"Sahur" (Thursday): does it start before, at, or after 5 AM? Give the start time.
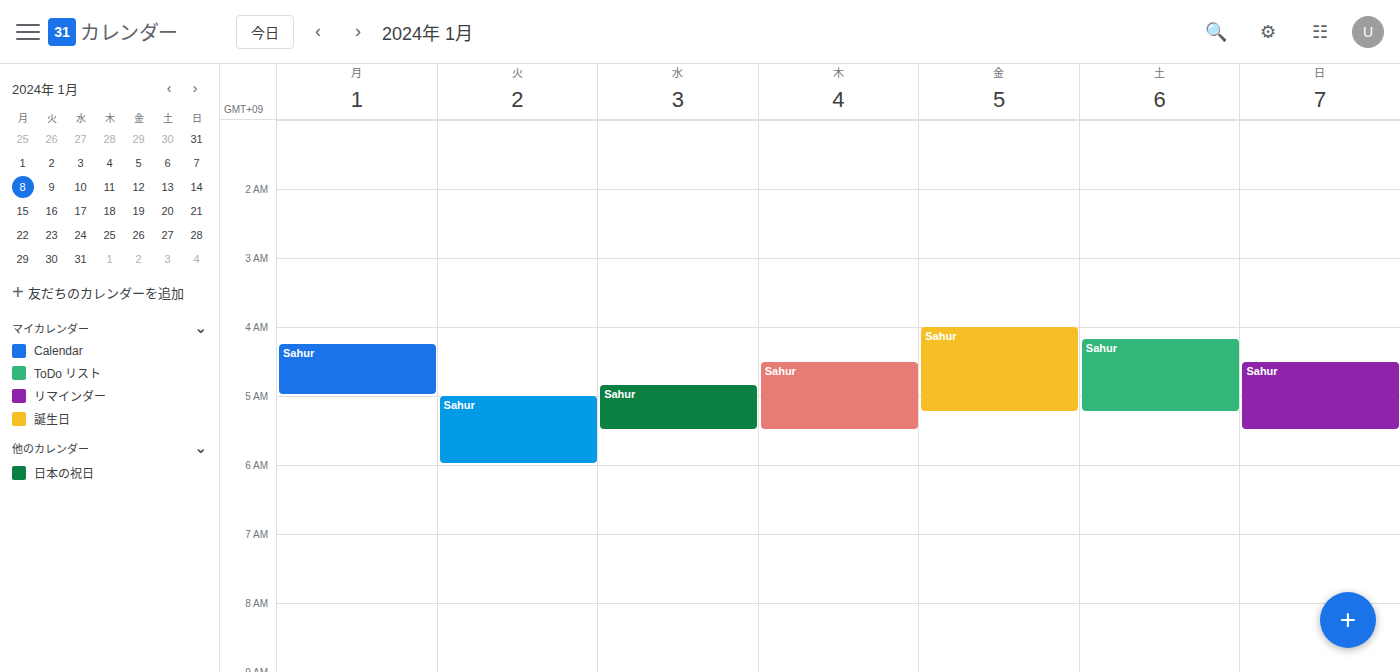
4:30 AM -- before 5 AM, 30 minutes above the 5 AM line.